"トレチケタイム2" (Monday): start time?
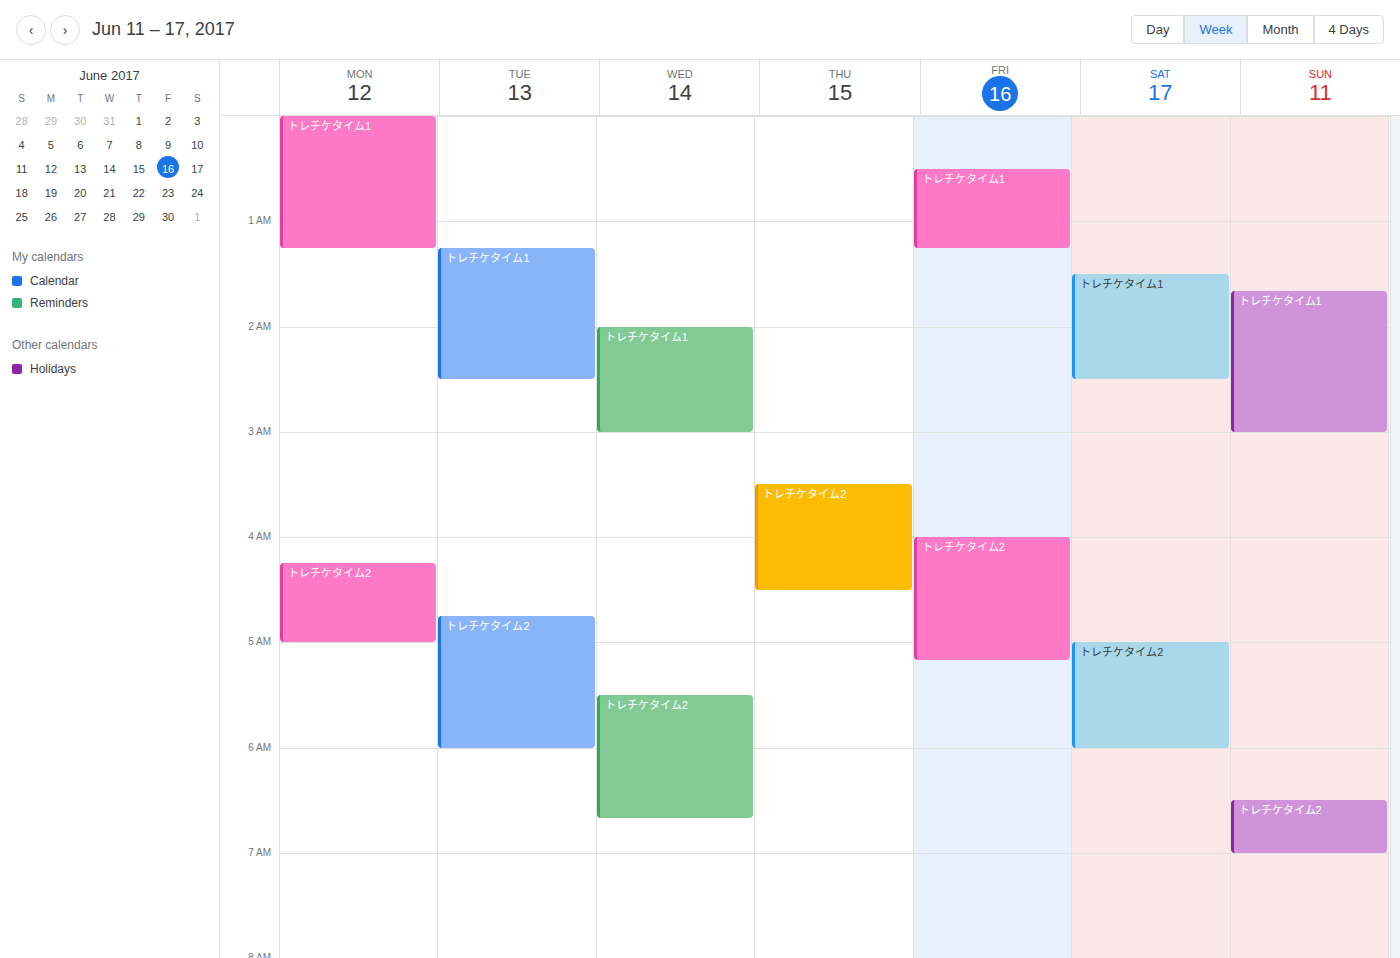
4:15 AM